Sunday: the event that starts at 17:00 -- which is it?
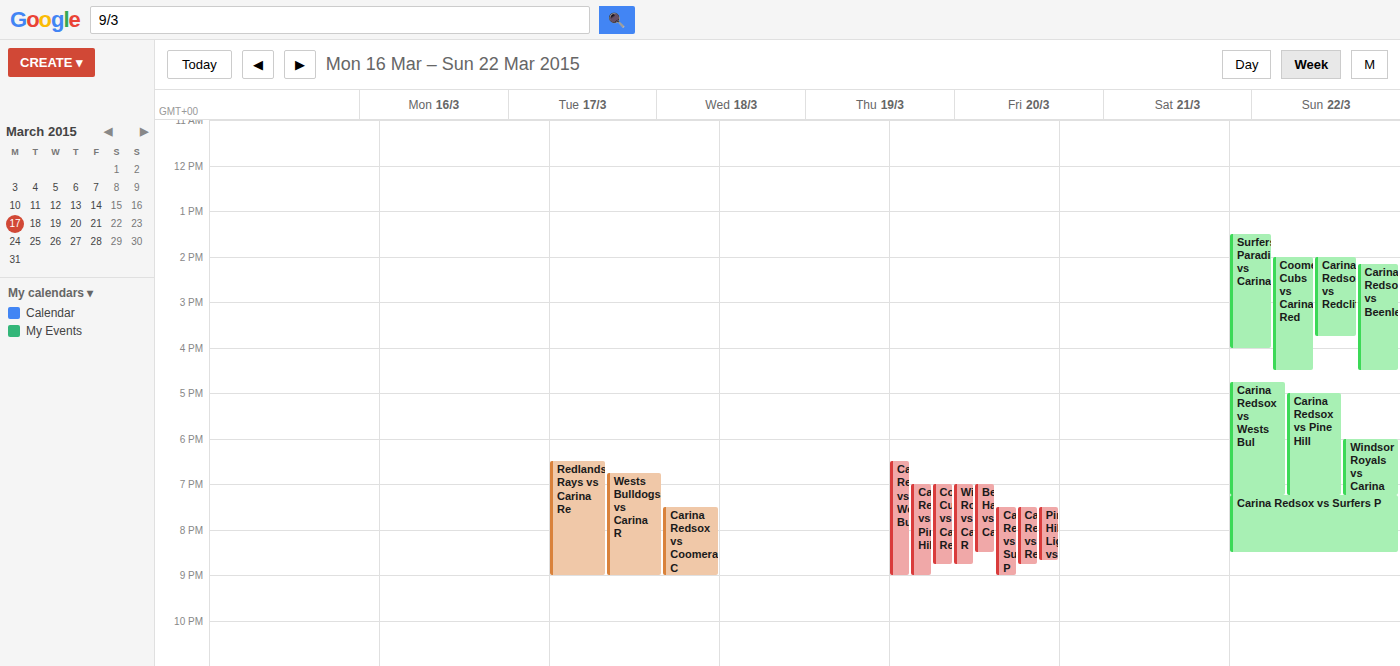
"Carina Redsox vs Pine Hill"